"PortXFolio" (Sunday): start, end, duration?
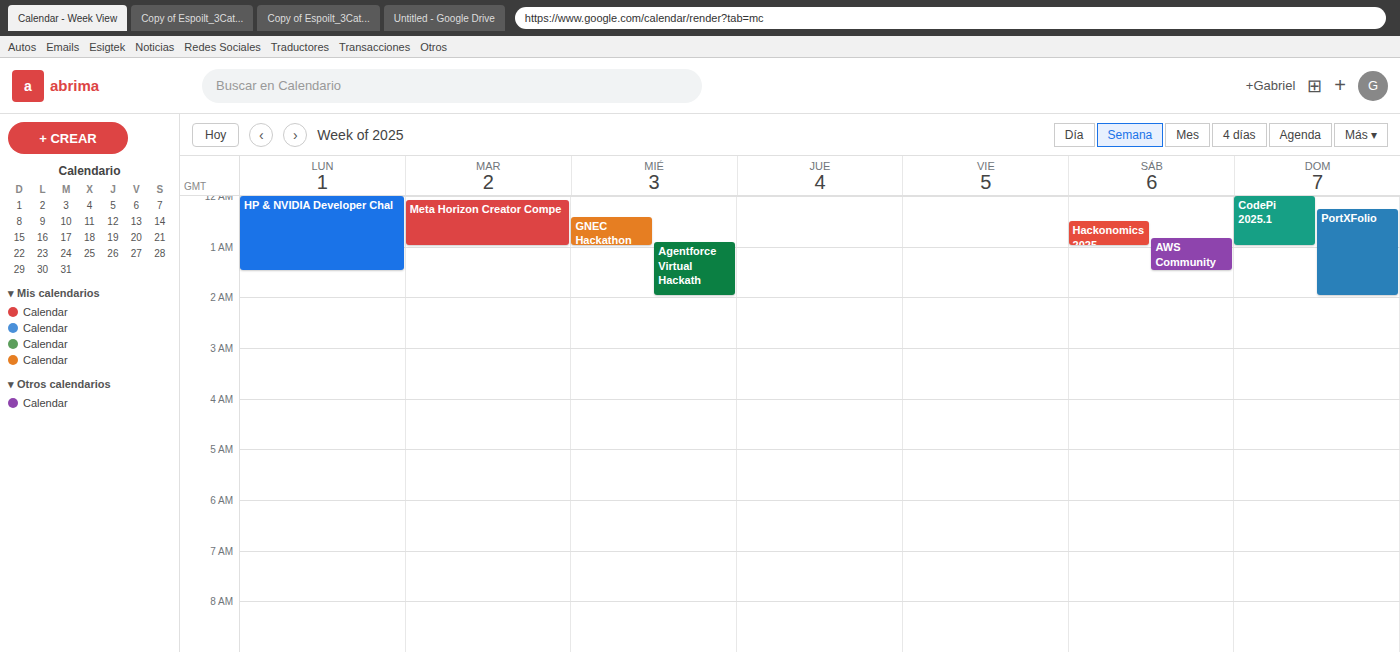
12:15 AM to 2:00 AM, 1 hour 45 minutes